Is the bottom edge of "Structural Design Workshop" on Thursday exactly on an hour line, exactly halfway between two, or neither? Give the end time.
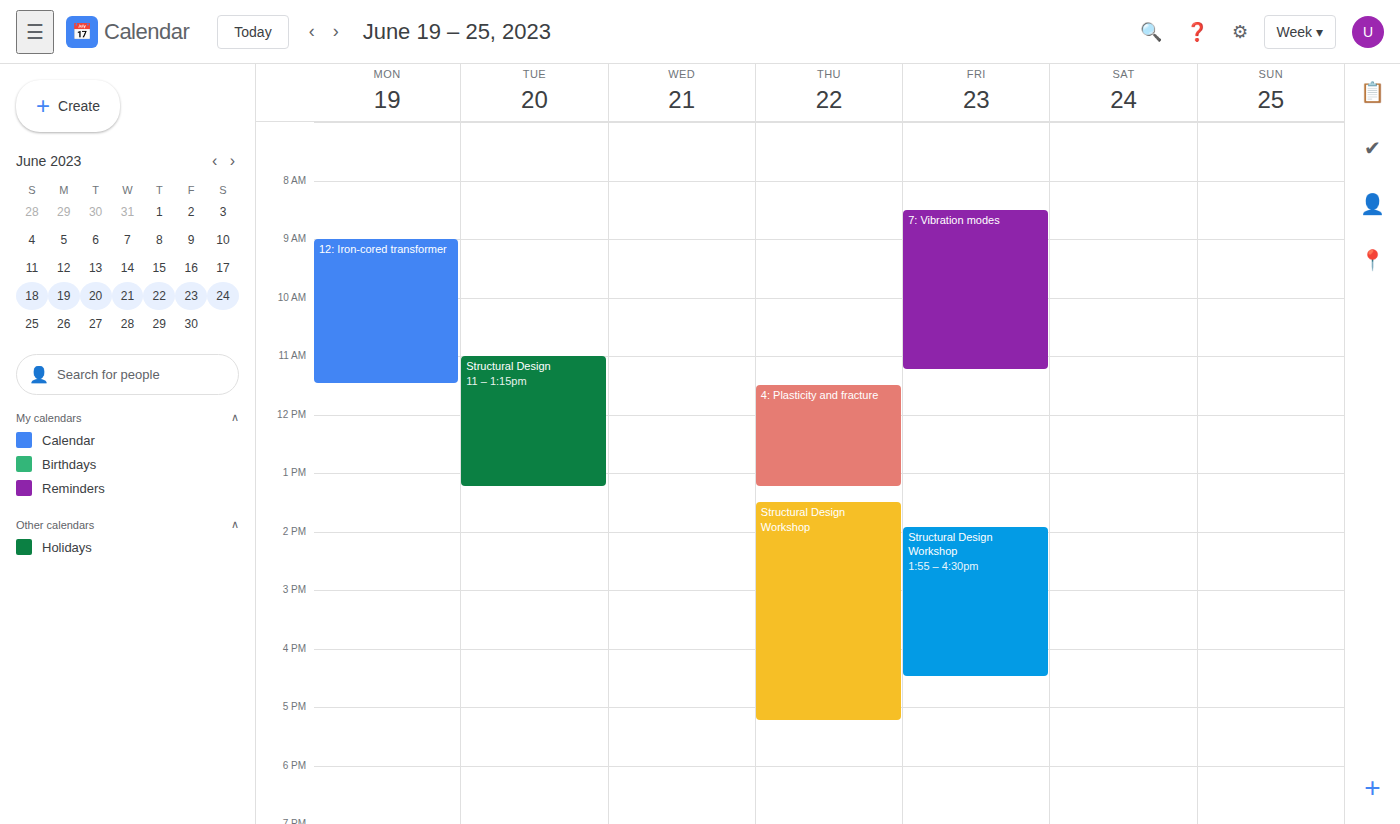
5:15 PM -- neither: a quarter of the way from the 5 PM line to the 6 PM line.